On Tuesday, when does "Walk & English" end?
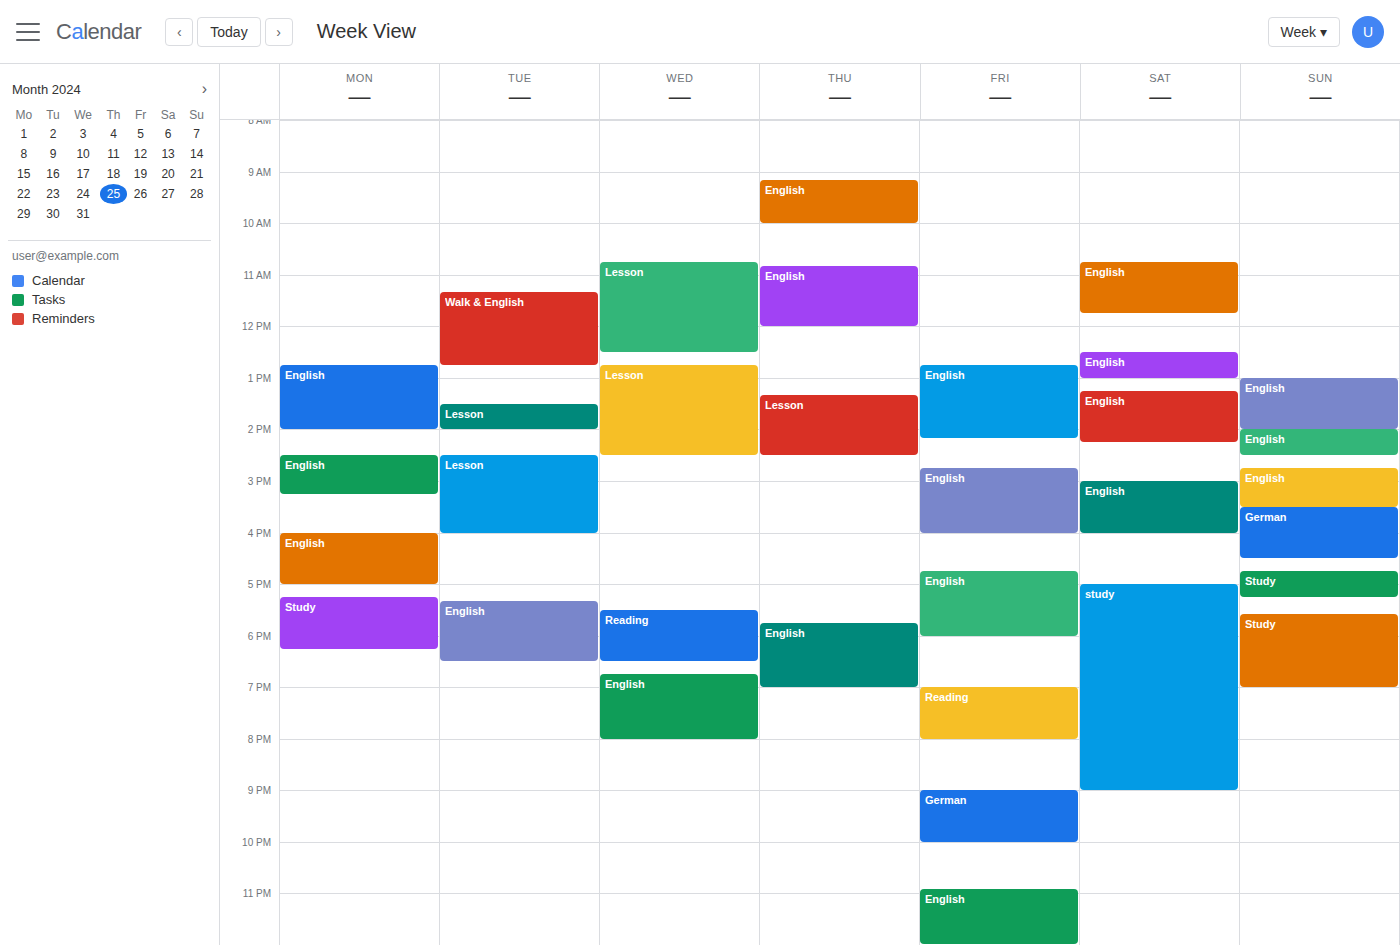
12:45 PM